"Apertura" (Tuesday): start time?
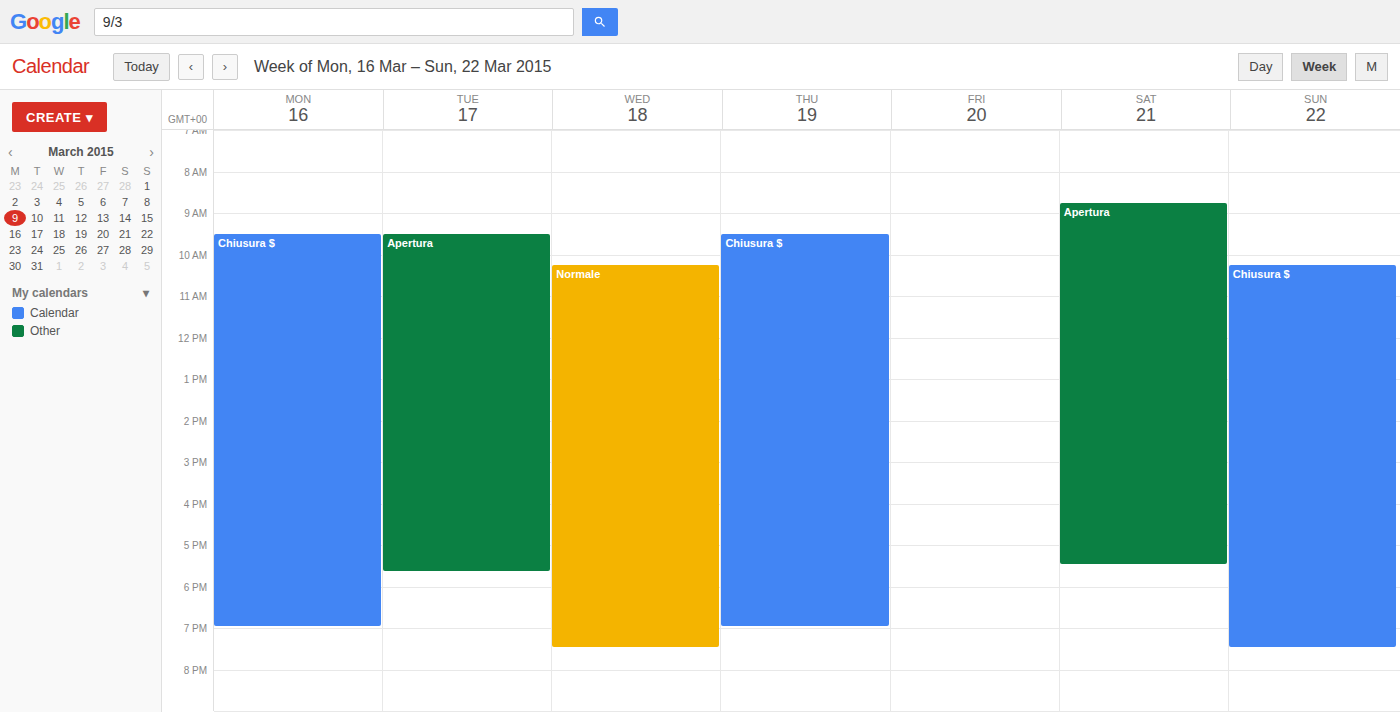
9:30 AM